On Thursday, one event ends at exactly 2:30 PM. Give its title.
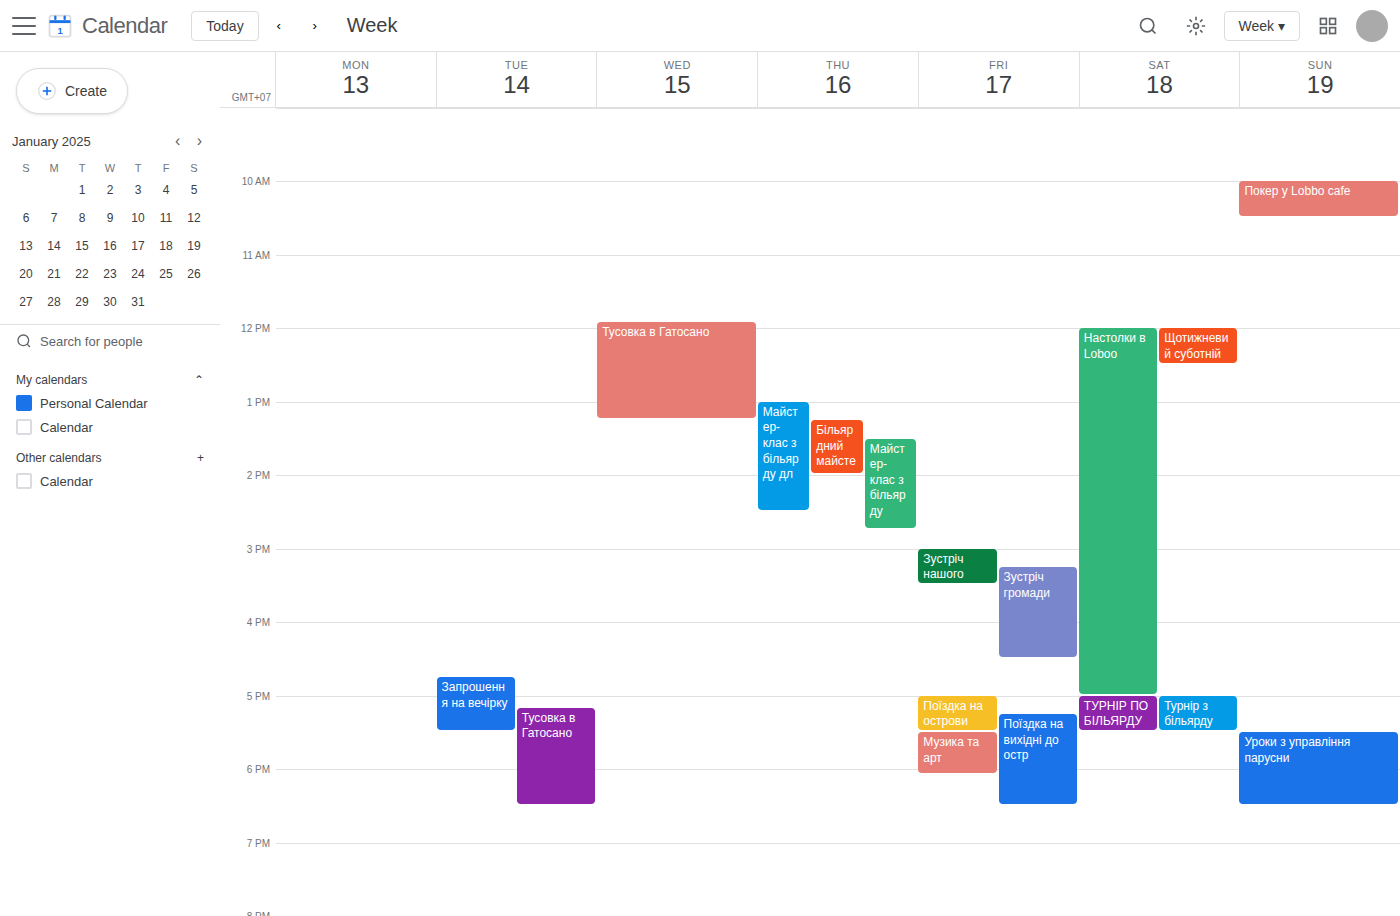
"Майстер-клас з більярду дл"